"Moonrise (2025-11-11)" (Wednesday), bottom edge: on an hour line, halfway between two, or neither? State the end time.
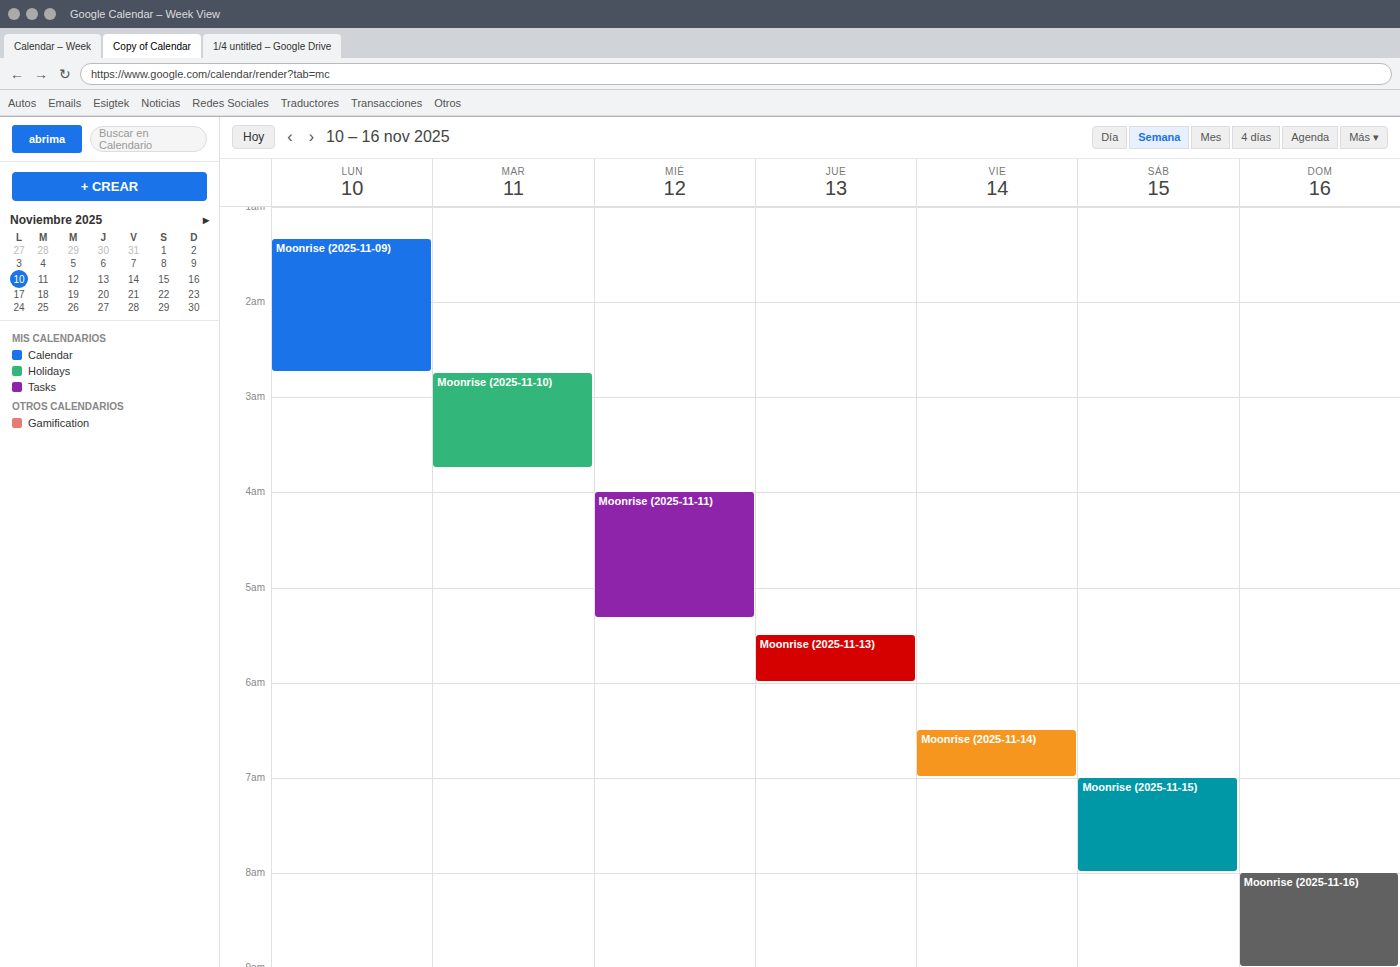
5:20 AM -- neither: 20 minutes below the 5 AM line and 40 minutes above the 6 AM line.